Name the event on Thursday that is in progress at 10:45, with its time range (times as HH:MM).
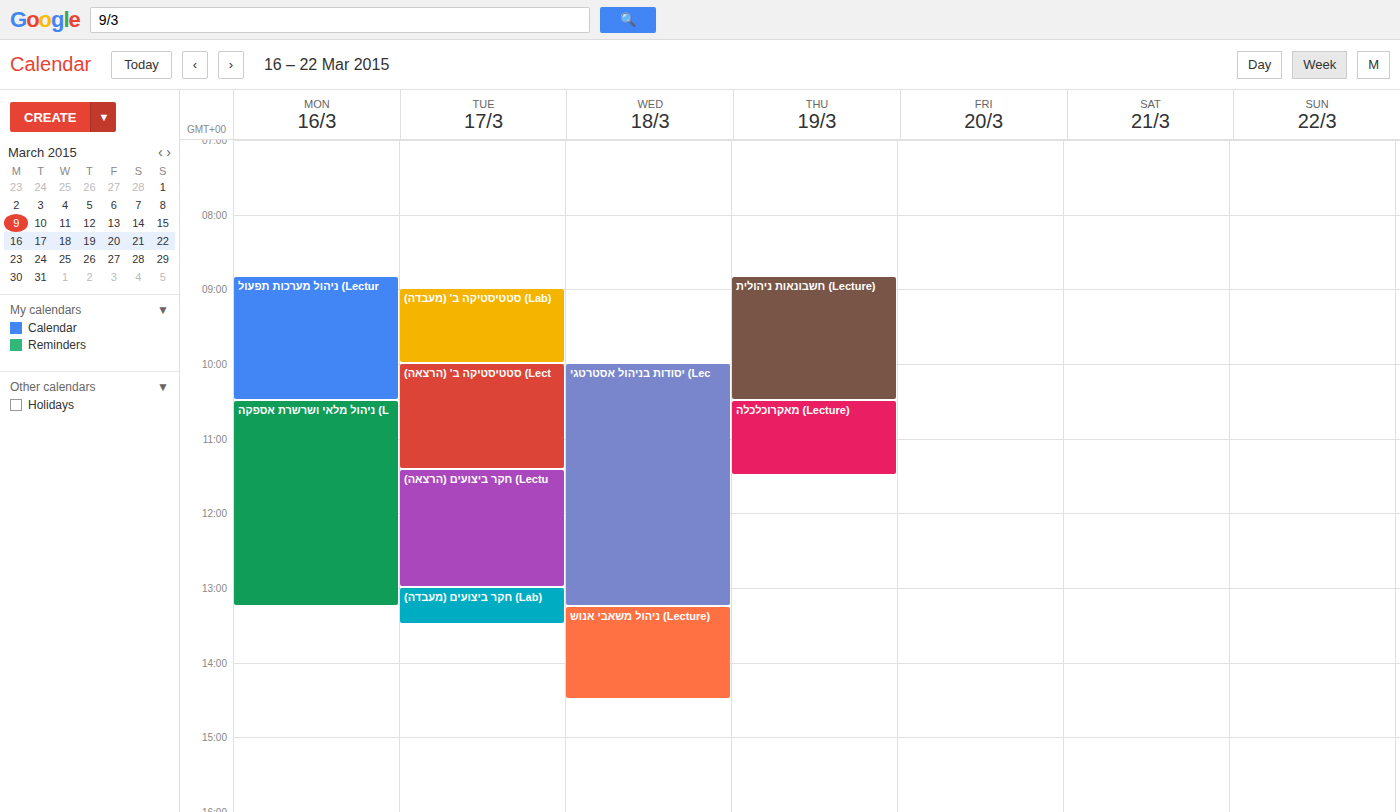
"מאקרוכלכלה (Lecture)", 10:30 to 11:30